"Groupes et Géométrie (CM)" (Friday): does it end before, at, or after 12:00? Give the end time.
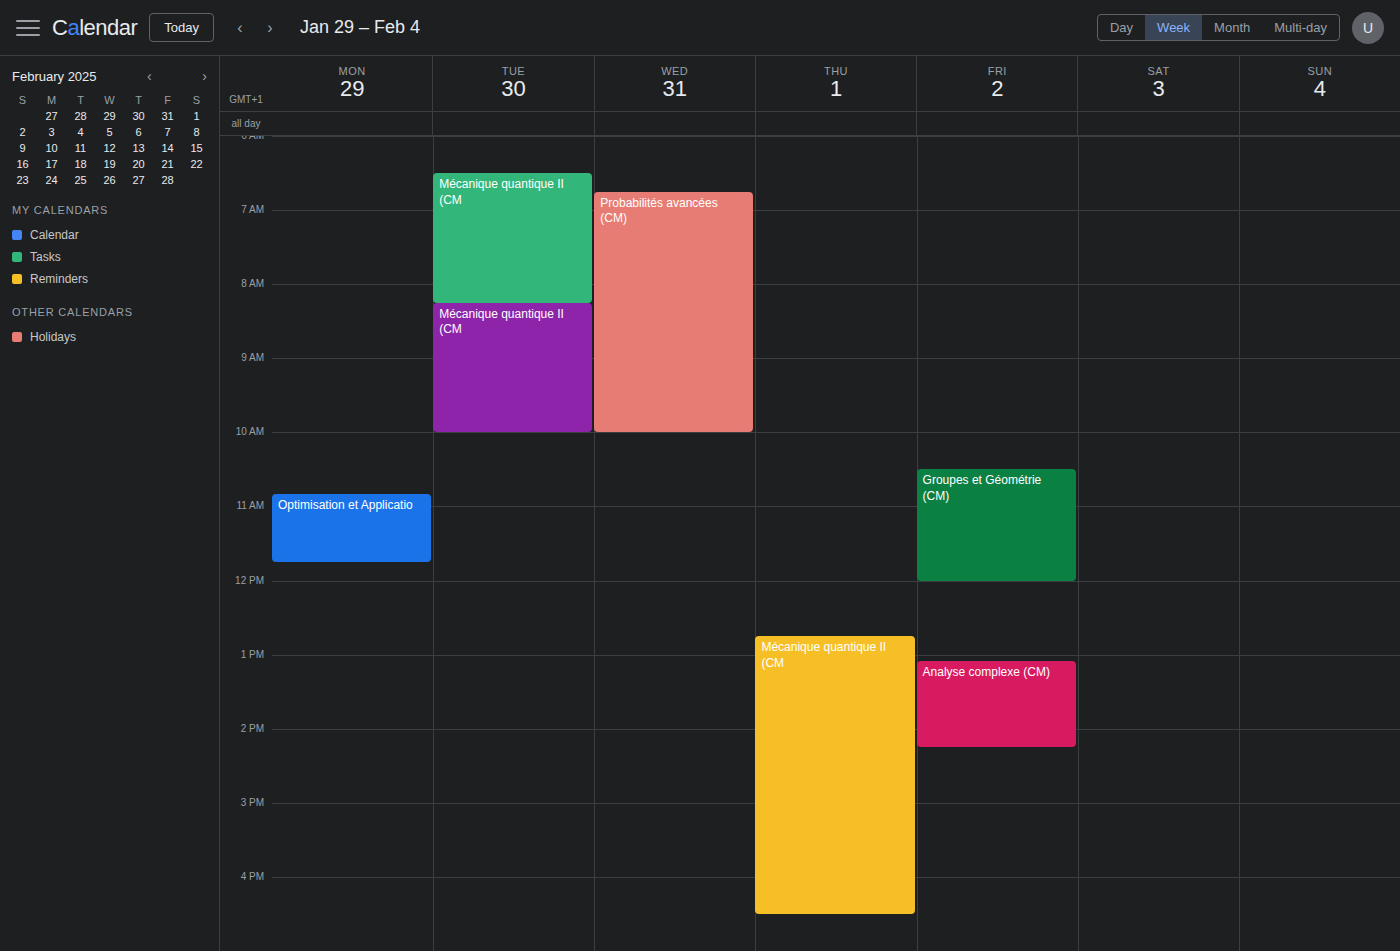
12:00 -- exactly at 12:00, on the 12:00 line.